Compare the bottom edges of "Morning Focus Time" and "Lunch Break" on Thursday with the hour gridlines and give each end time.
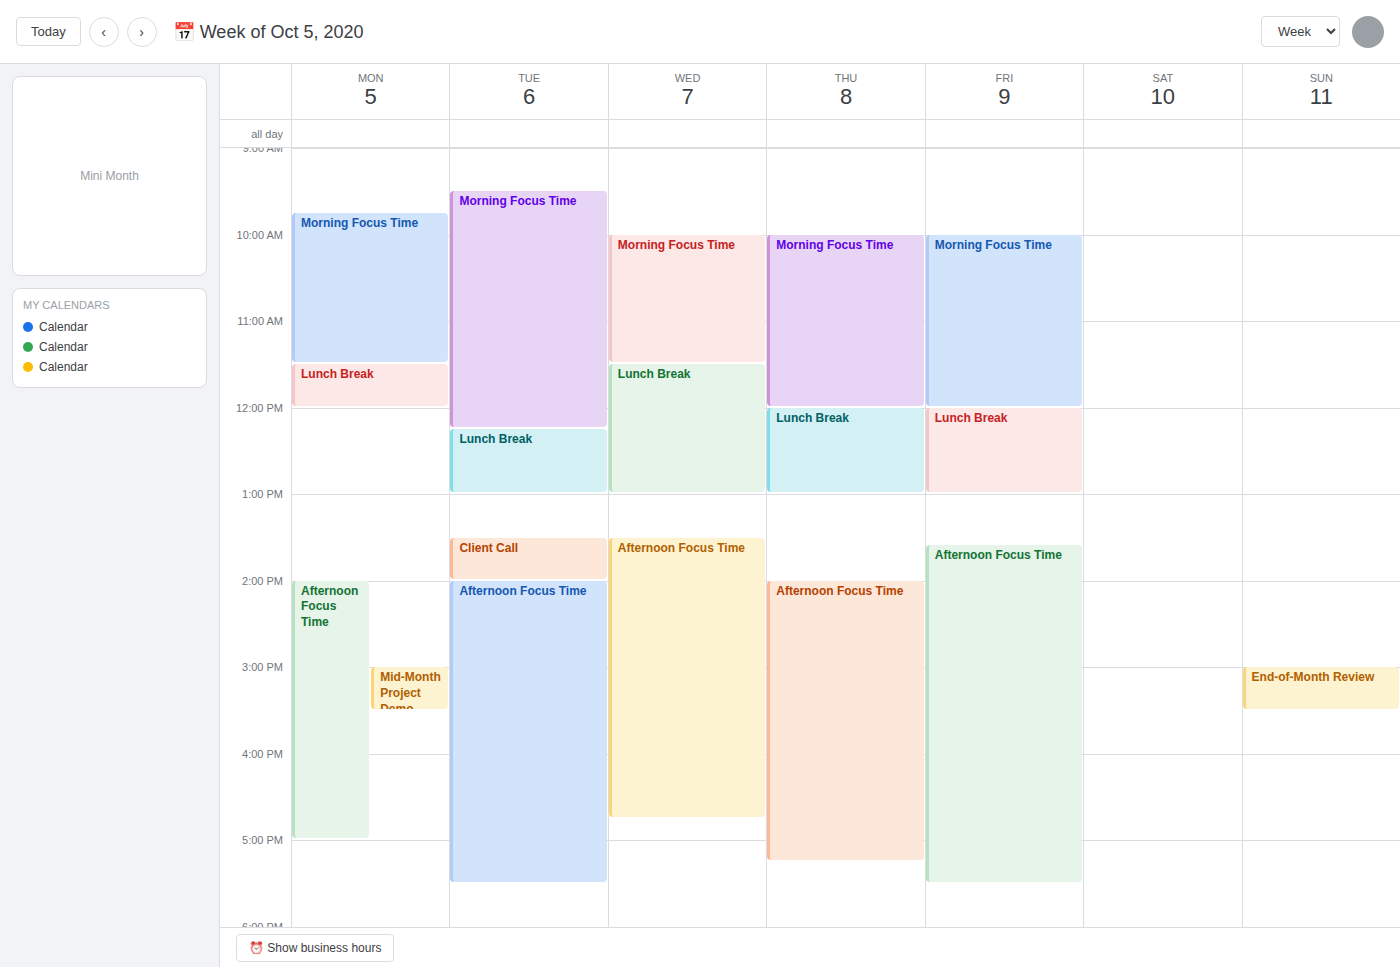
"Morning Focus Time": 12:00 PM, exactly on the 12 PM line. "Lunch Break": 1:00 PM, exactly on the 1 PM line.